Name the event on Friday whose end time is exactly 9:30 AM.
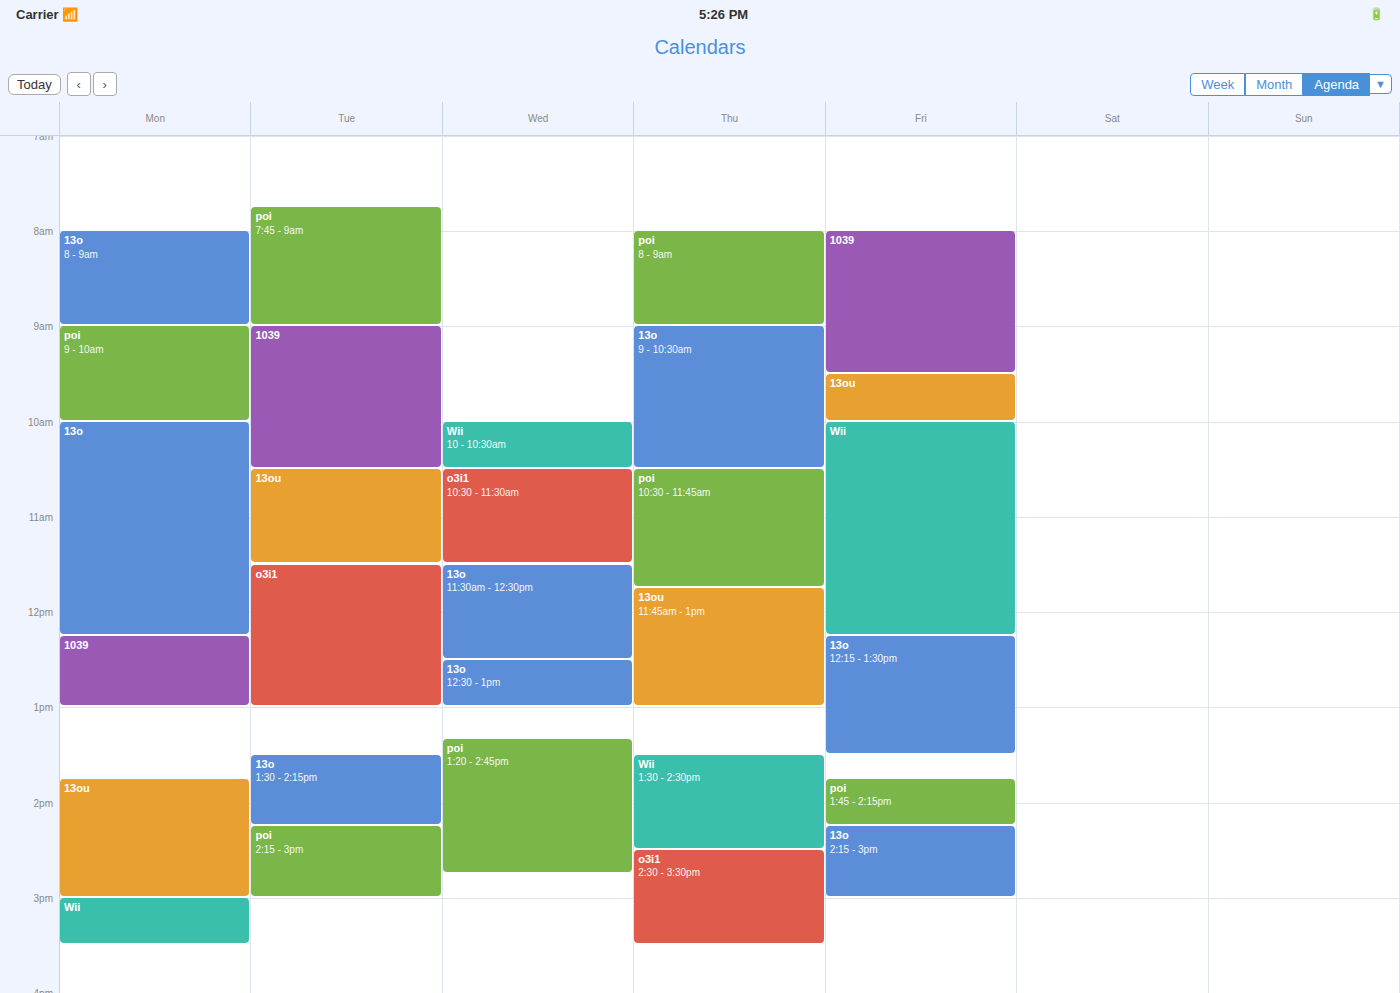
"1039"